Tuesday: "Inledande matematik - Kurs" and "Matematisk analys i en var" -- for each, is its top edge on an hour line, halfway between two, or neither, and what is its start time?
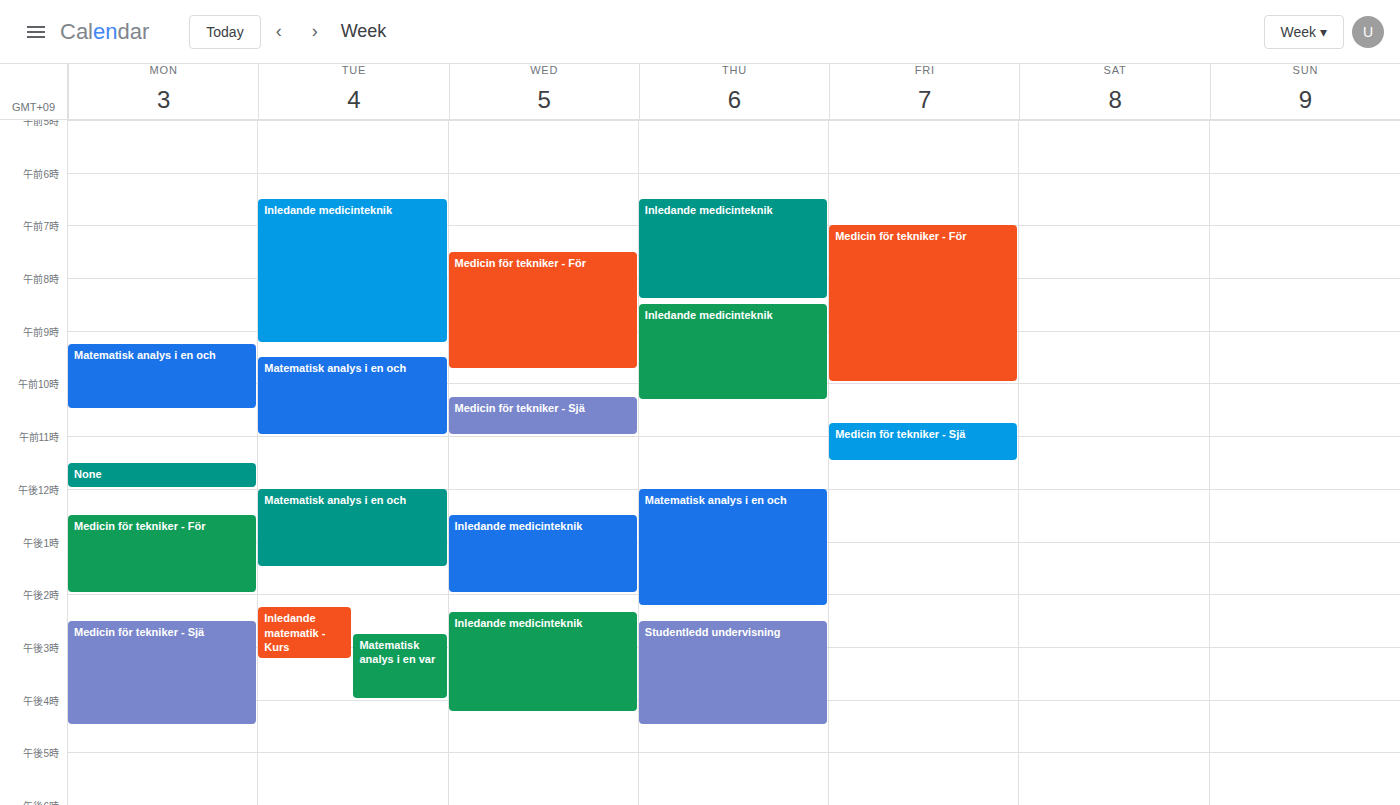
"Inledande matematik - Kurs": 2:15 PM, neither: a quarter of the way from the 2 PM line to the 3 PM line. "Matematisk analys i en var": 2:45 PM, neither: three quarters of the way from the 2 PM line to the 3 PM line.